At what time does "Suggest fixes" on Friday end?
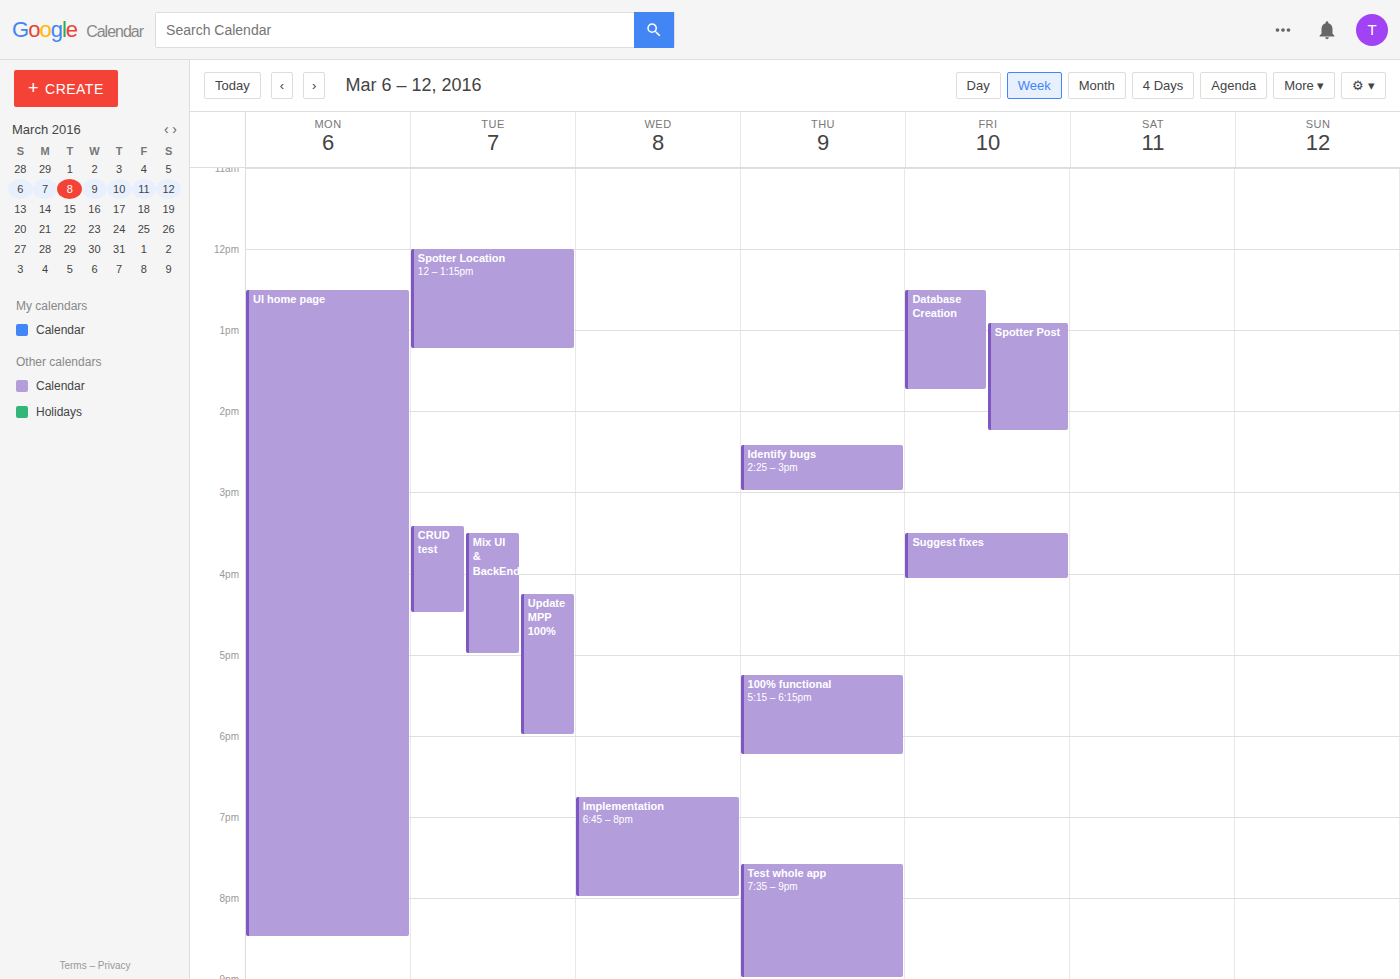
4:05 PM